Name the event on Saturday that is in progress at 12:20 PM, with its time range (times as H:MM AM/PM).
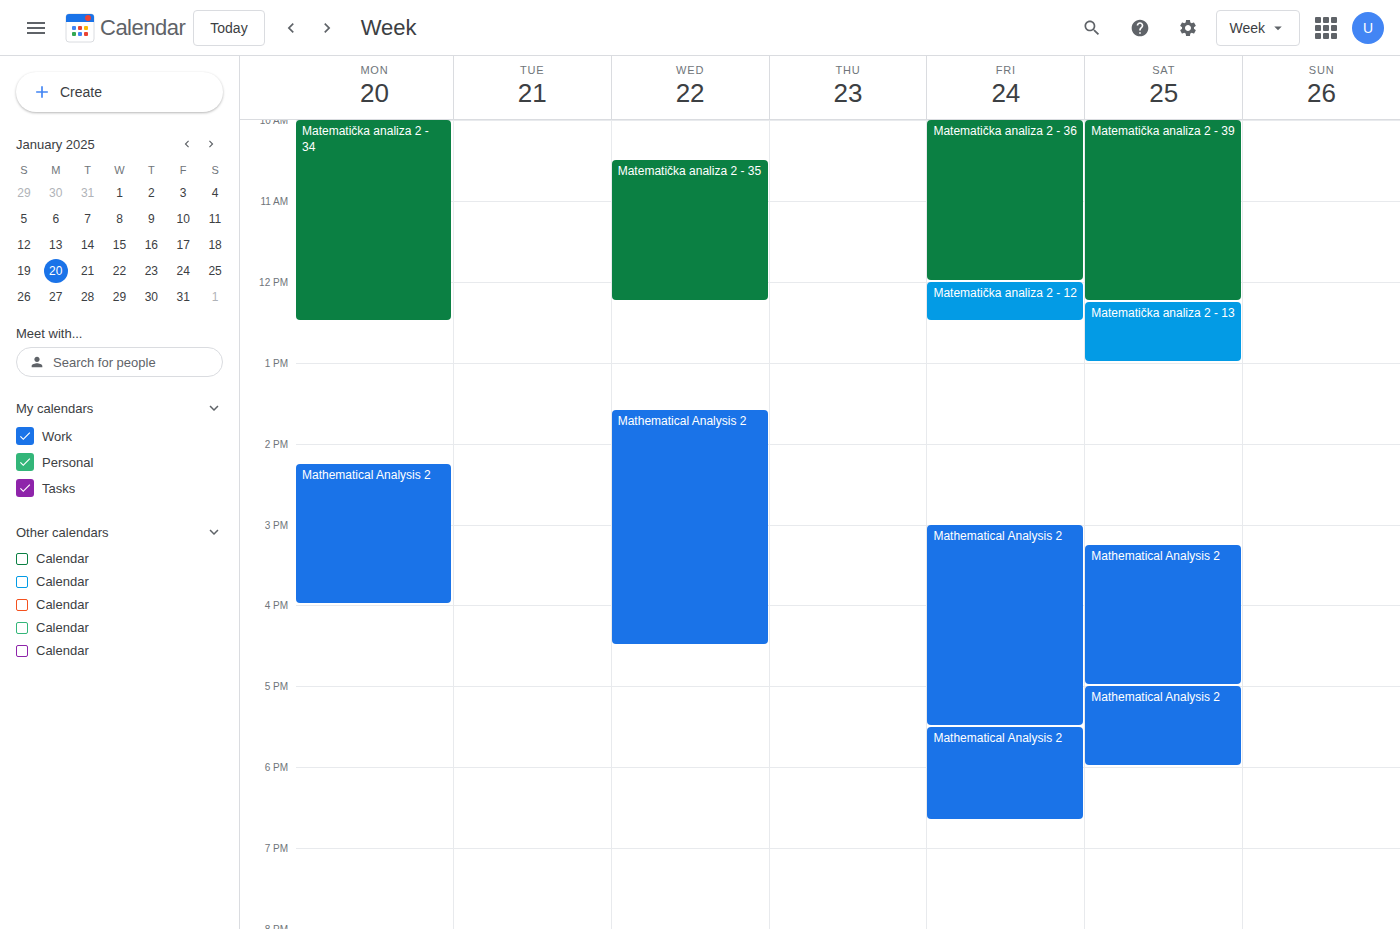
"Matematička analiza 2 - 13", 12:15 PM to 1:00 PM